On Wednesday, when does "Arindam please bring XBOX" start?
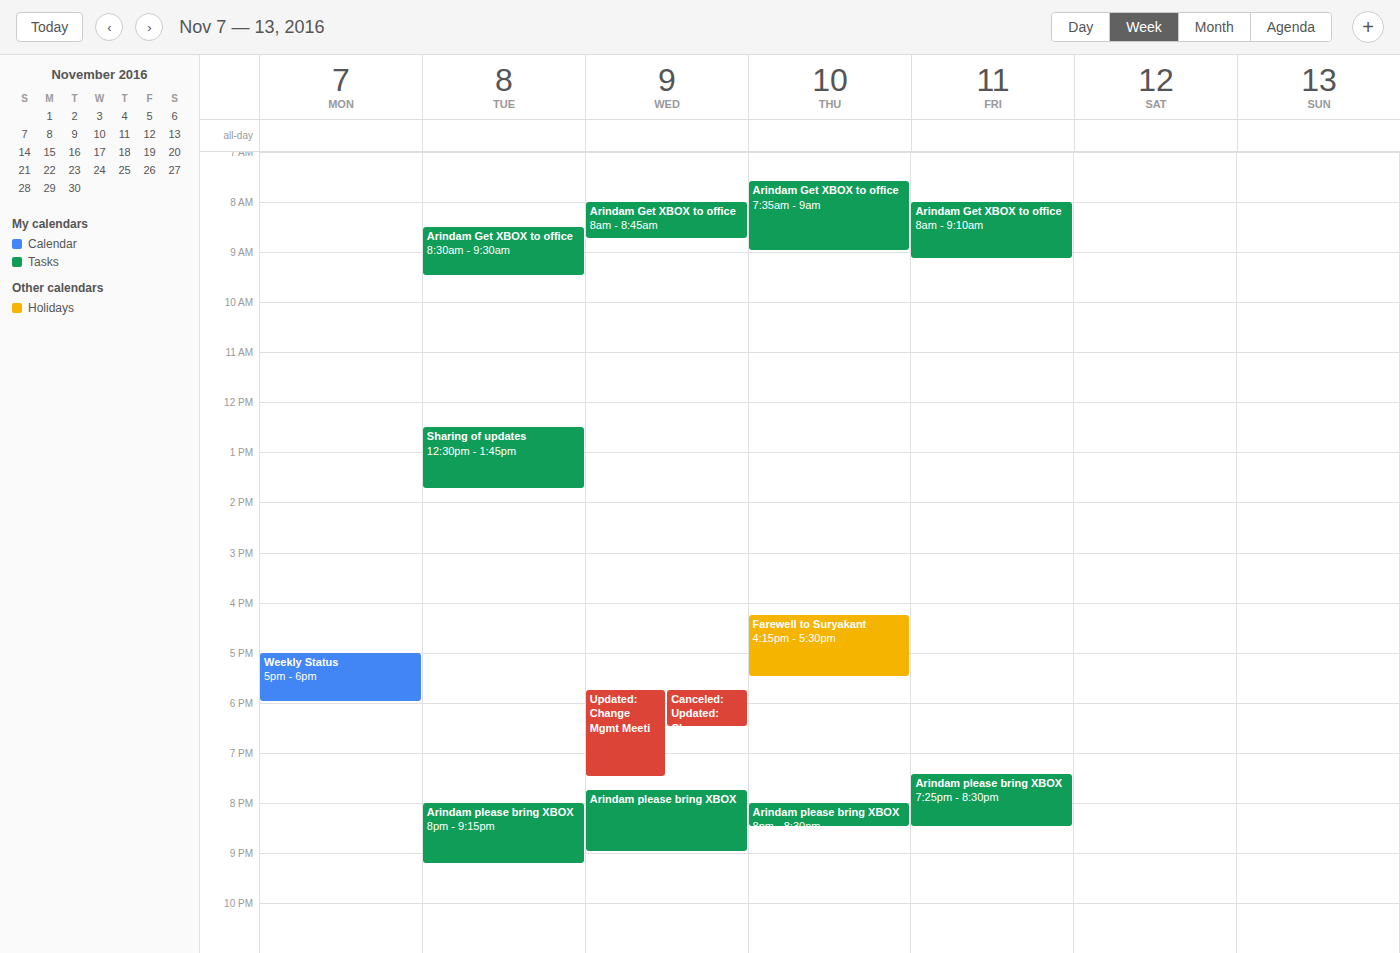
7:45 PM